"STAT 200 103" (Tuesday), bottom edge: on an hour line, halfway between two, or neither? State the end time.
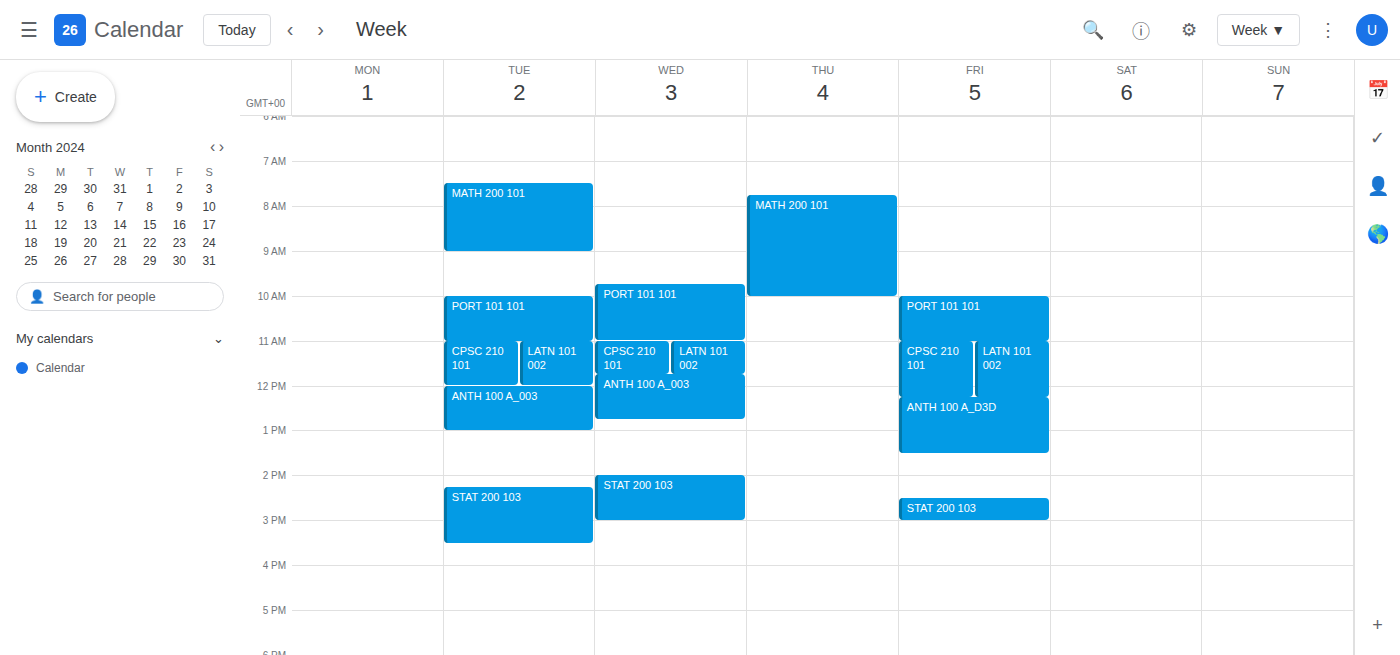
3:30 PM -- halfway between the 3 PM and 4 PM lines.